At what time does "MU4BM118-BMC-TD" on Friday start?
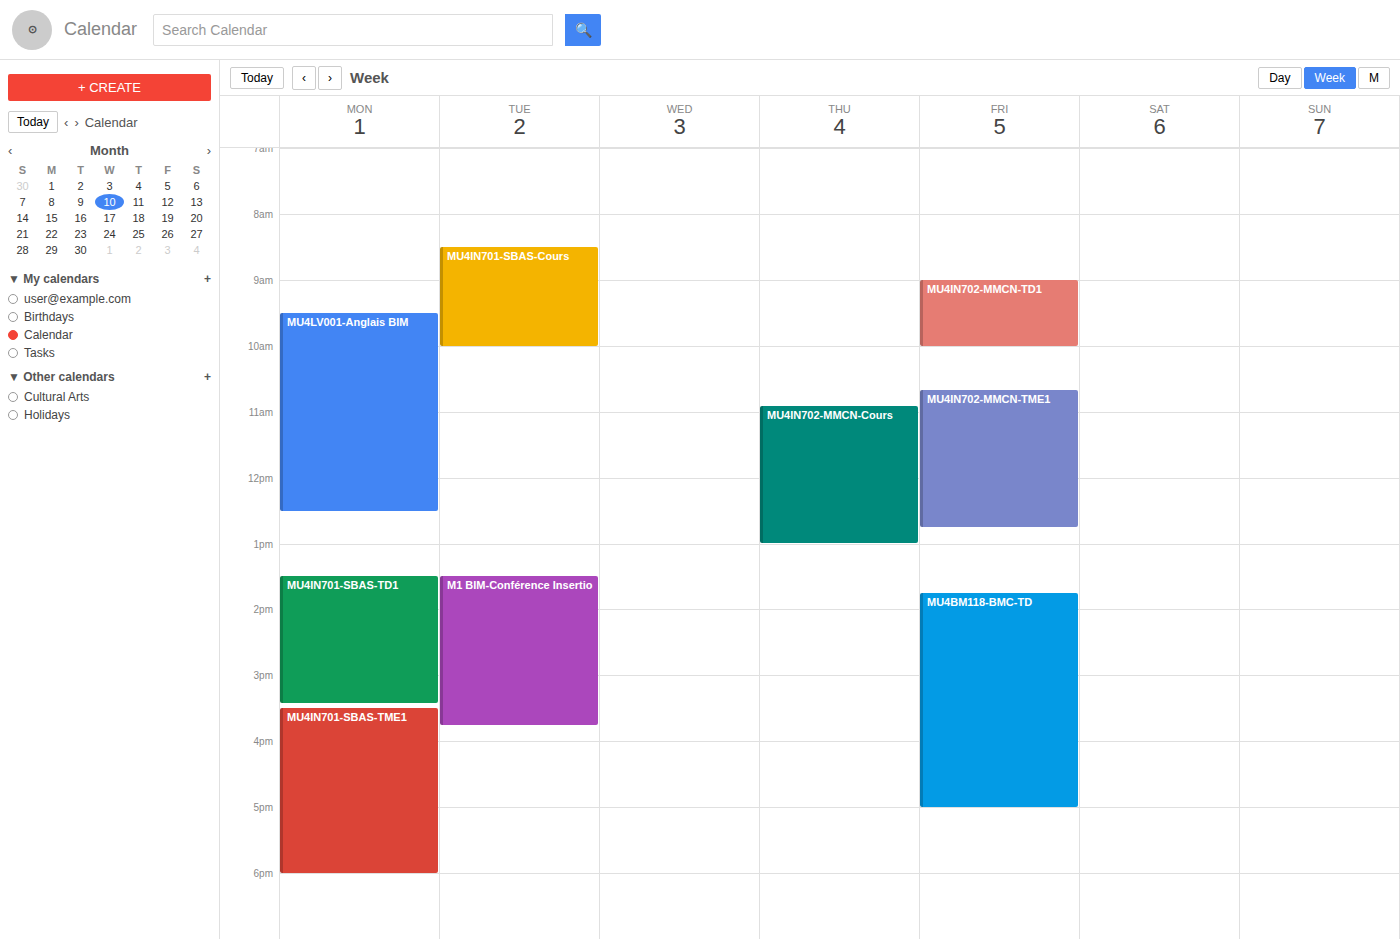
1:45 PM